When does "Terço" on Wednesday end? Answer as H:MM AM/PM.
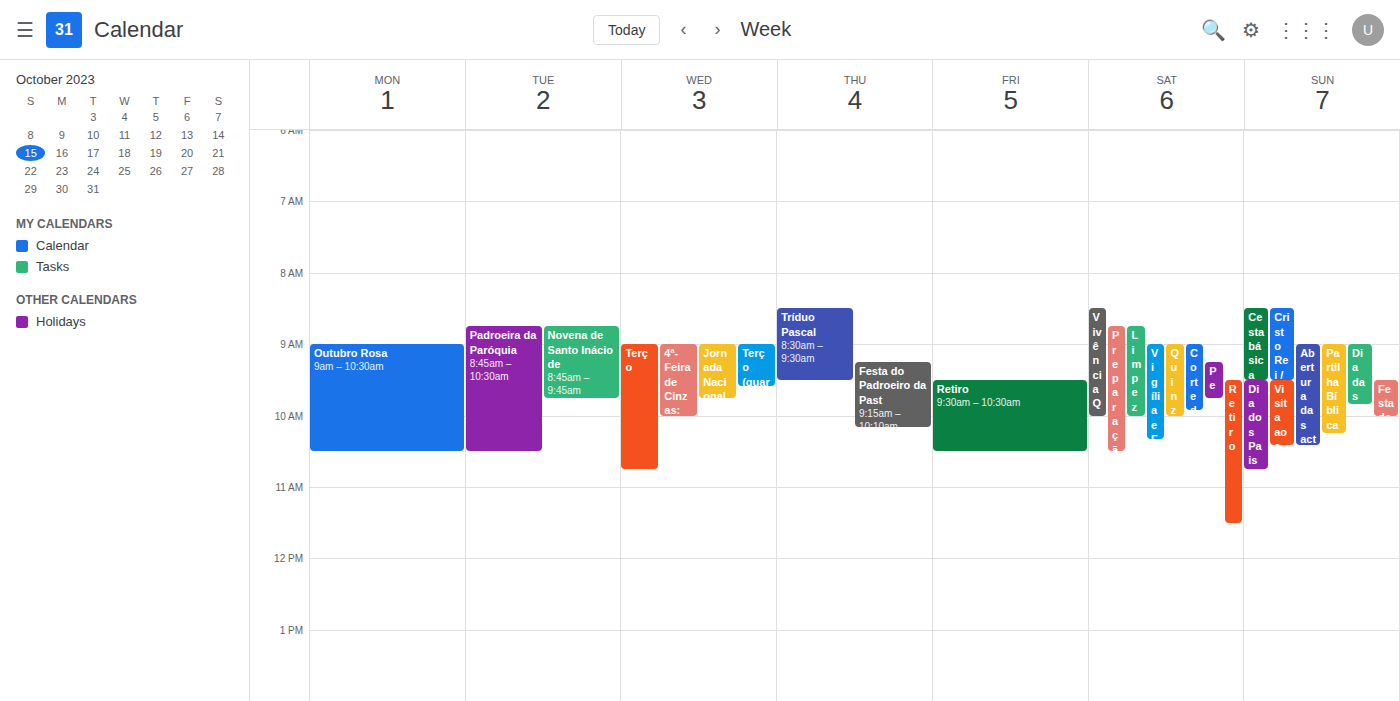
10:45 AM